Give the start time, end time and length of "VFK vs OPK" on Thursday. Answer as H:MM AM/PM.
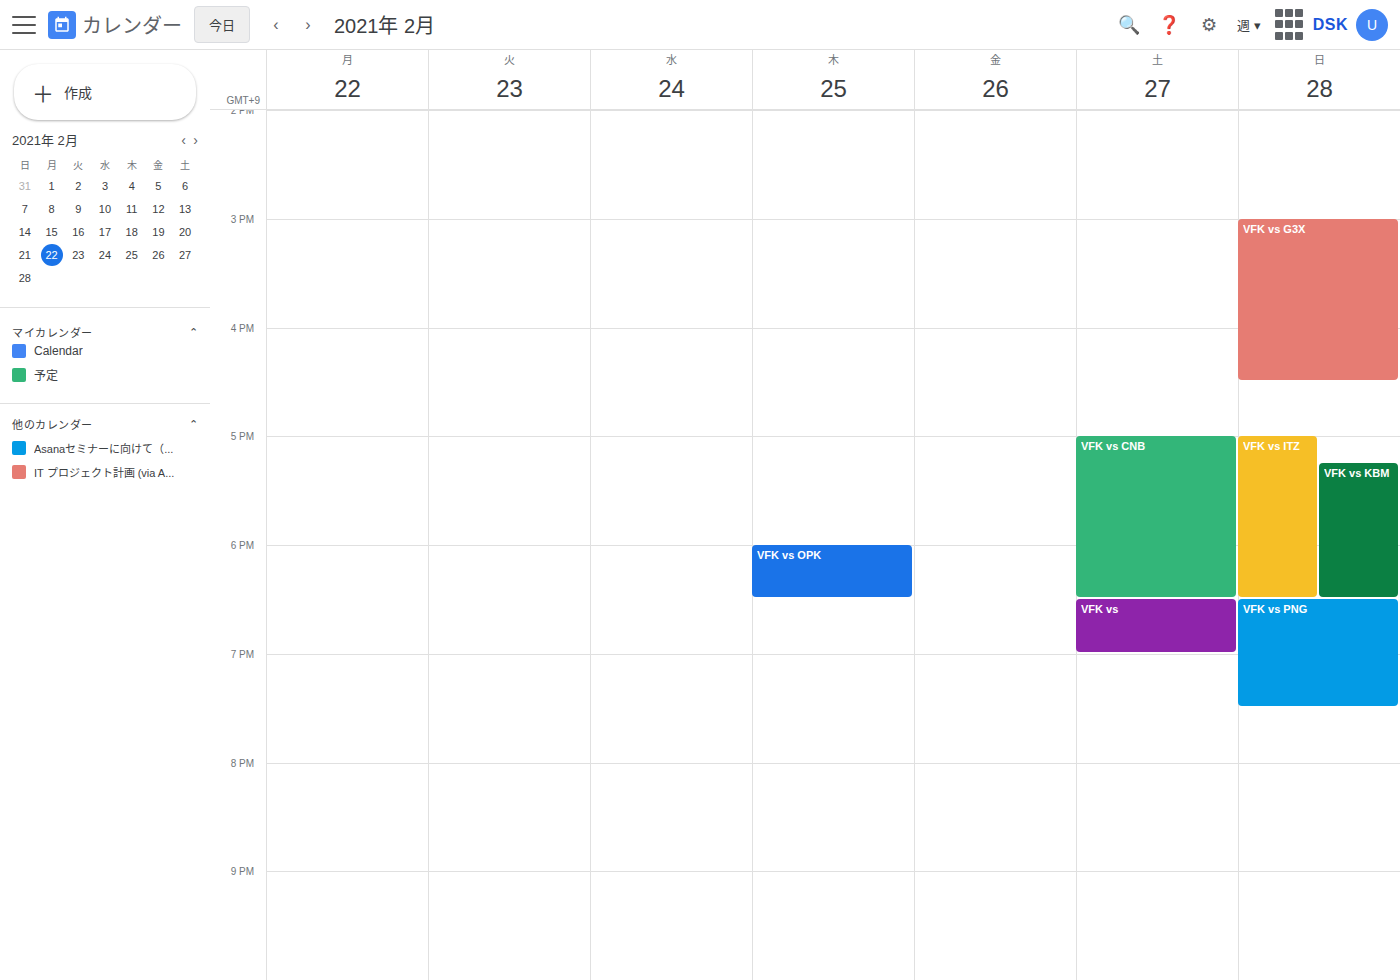
6:00 PM to 6:30 PM, 30 minutes